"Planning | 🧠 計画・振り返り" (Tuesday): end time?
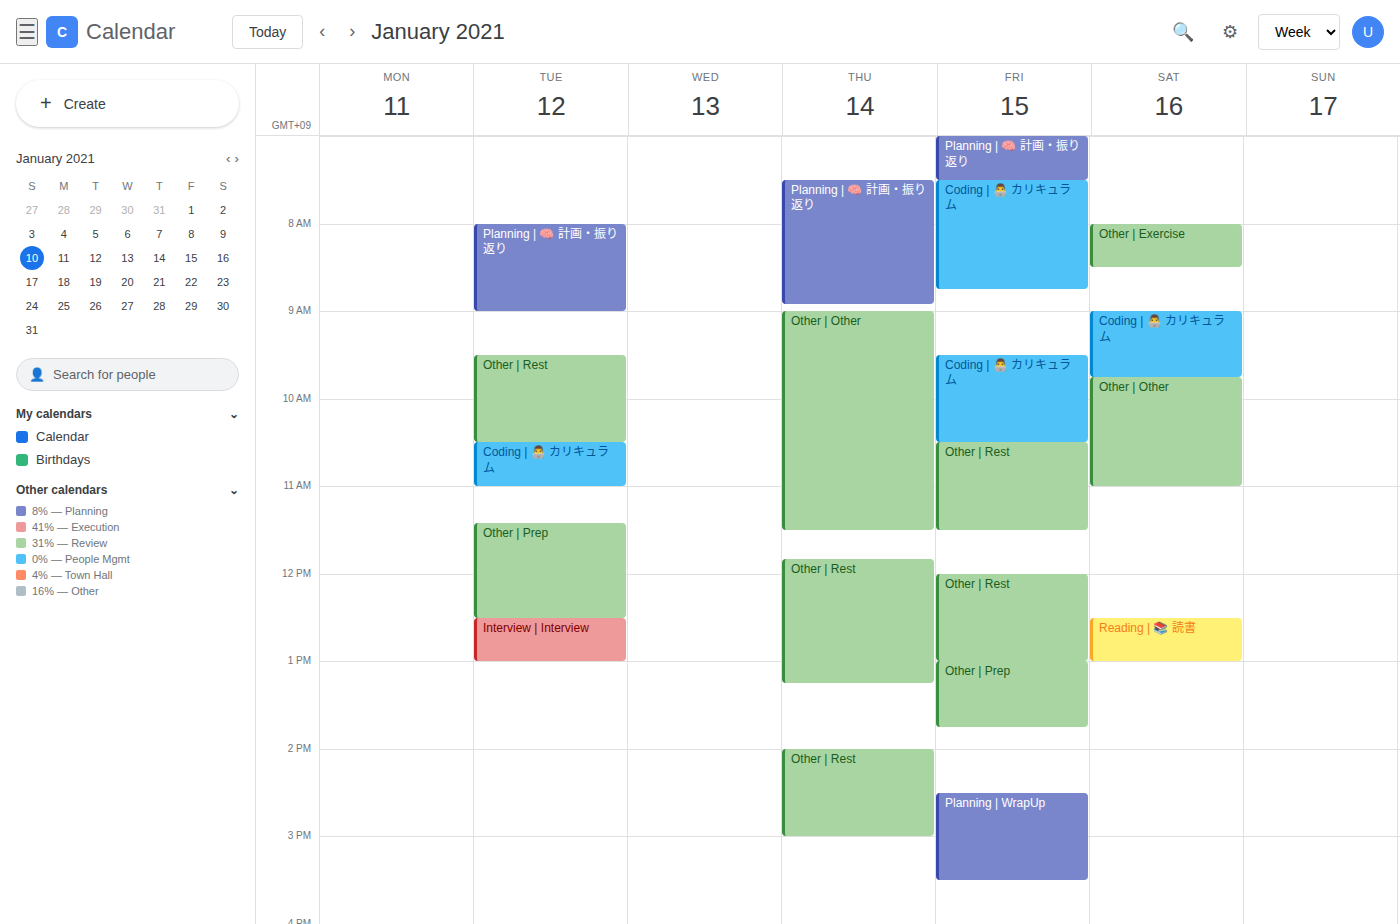
9:00 AM